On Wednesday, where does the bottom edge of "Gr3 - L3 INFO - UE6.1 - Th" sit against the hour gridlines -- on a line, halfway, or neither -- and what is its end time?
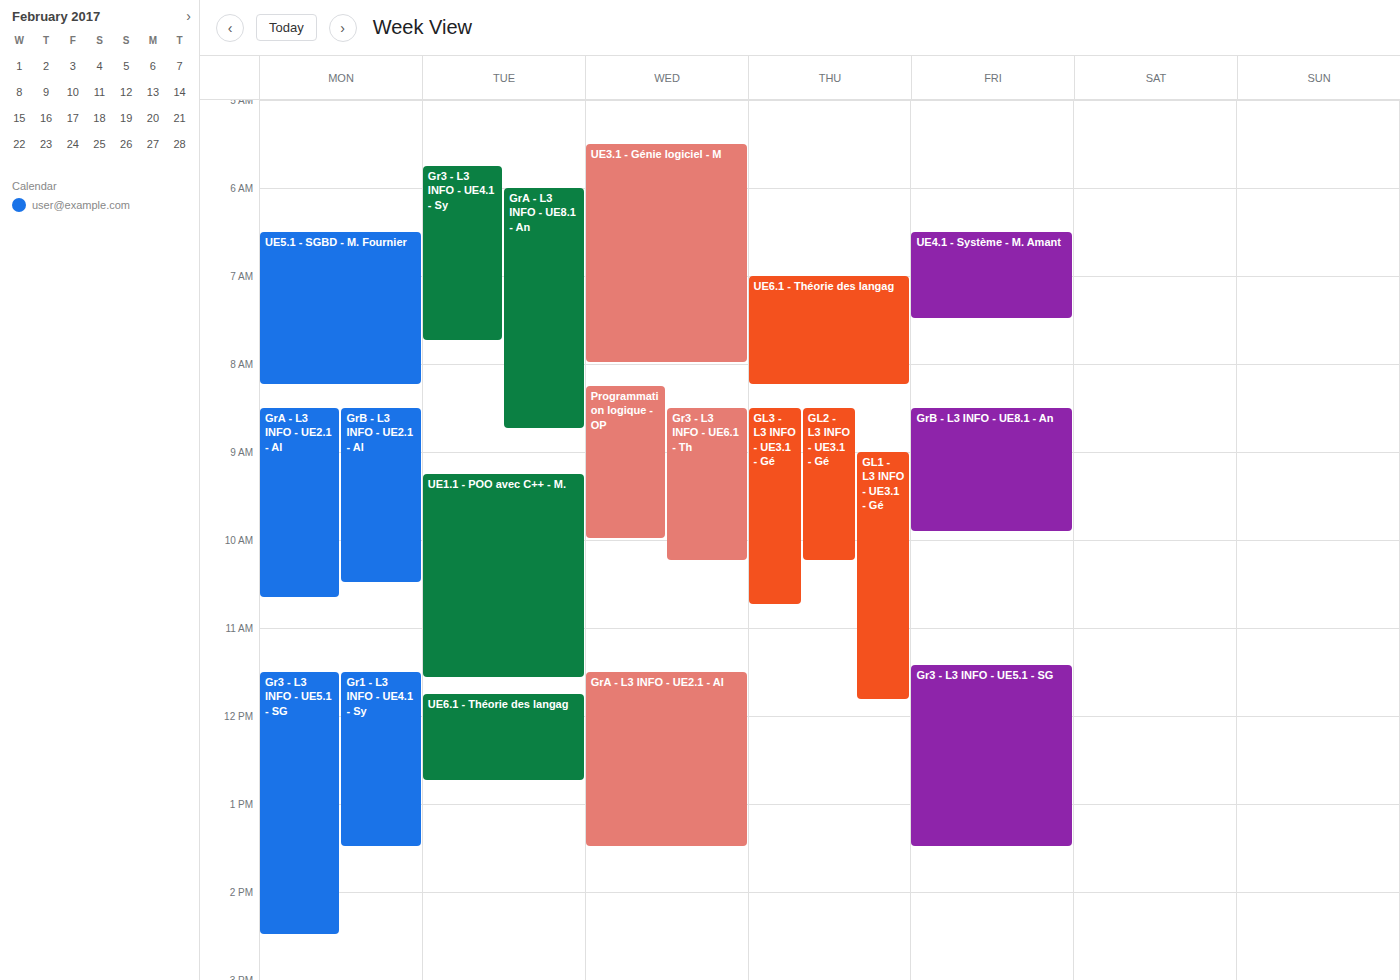
10:15 AM -- neither: a quarter of the way from the 10 AM line to the 11 AM line.